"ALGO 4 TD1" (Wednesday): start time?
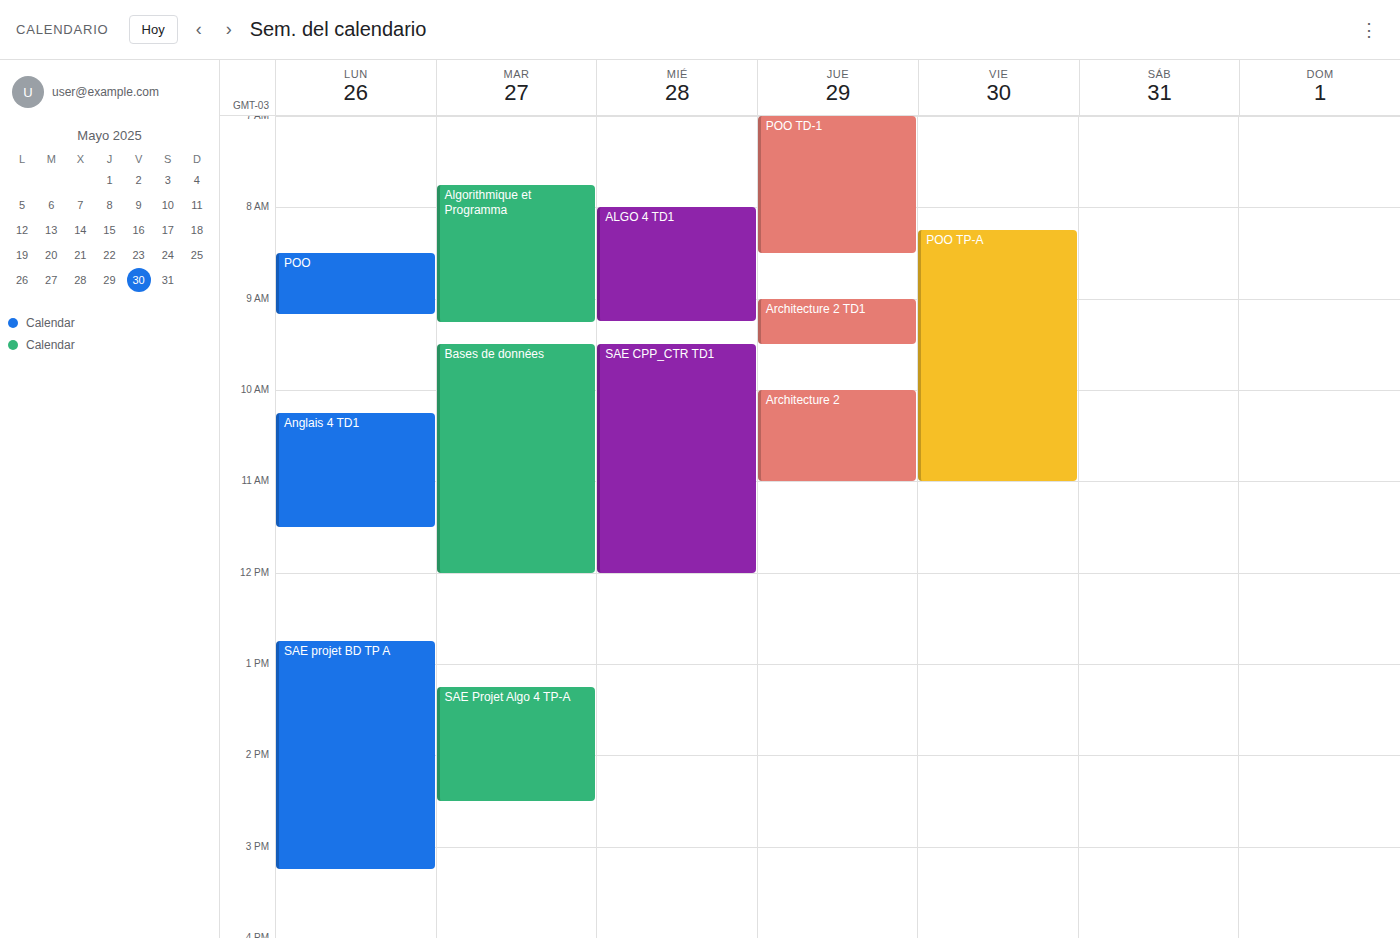
8:00 AM